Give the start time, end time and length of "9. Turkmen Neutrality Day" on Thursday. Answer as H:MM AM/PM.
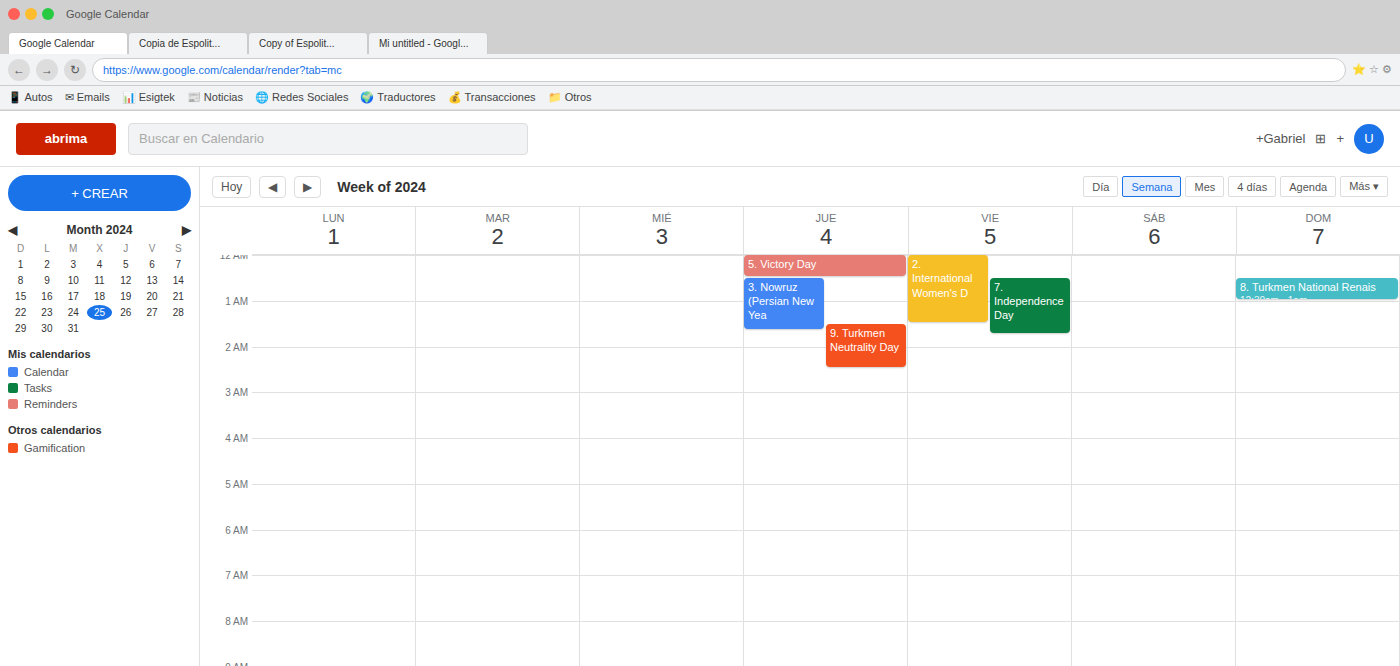
1:30 AM to 2:30 AM, 1 hour